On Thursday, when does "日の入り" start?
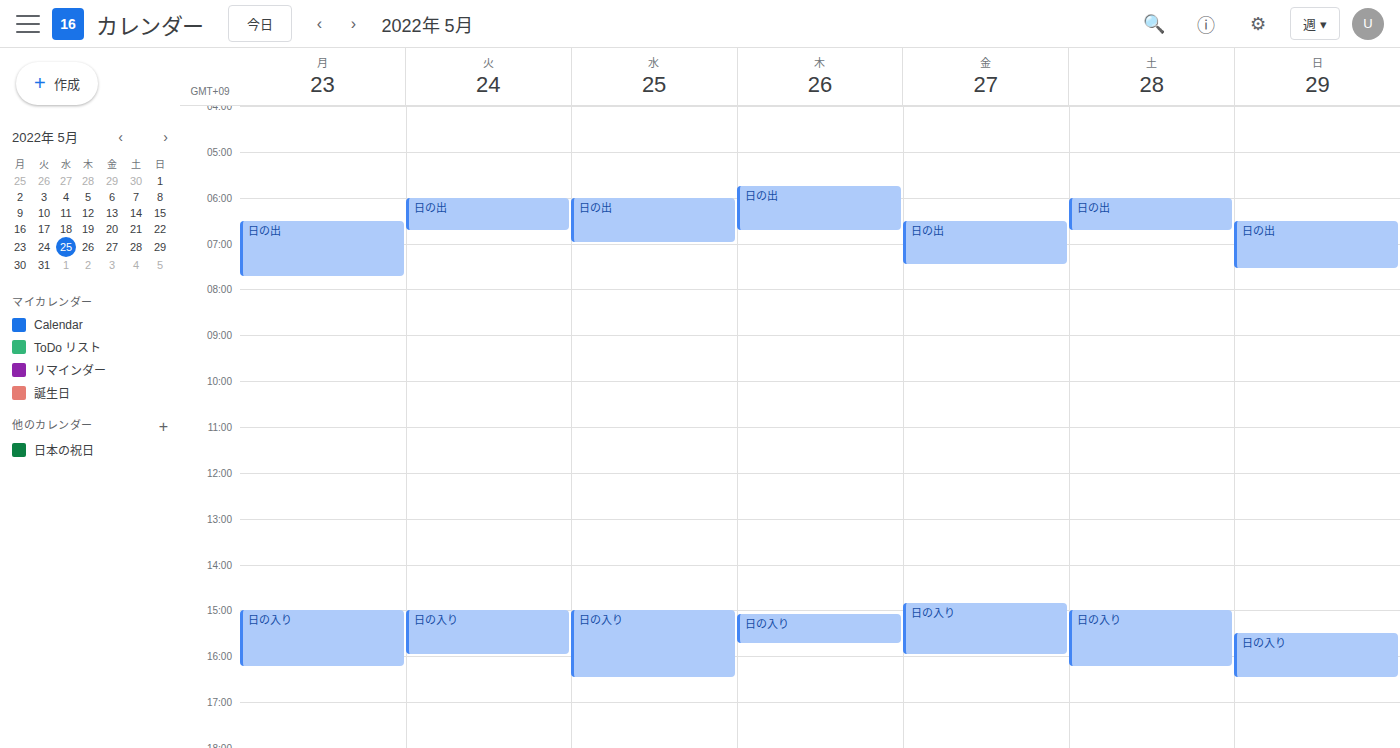
3:05 PM